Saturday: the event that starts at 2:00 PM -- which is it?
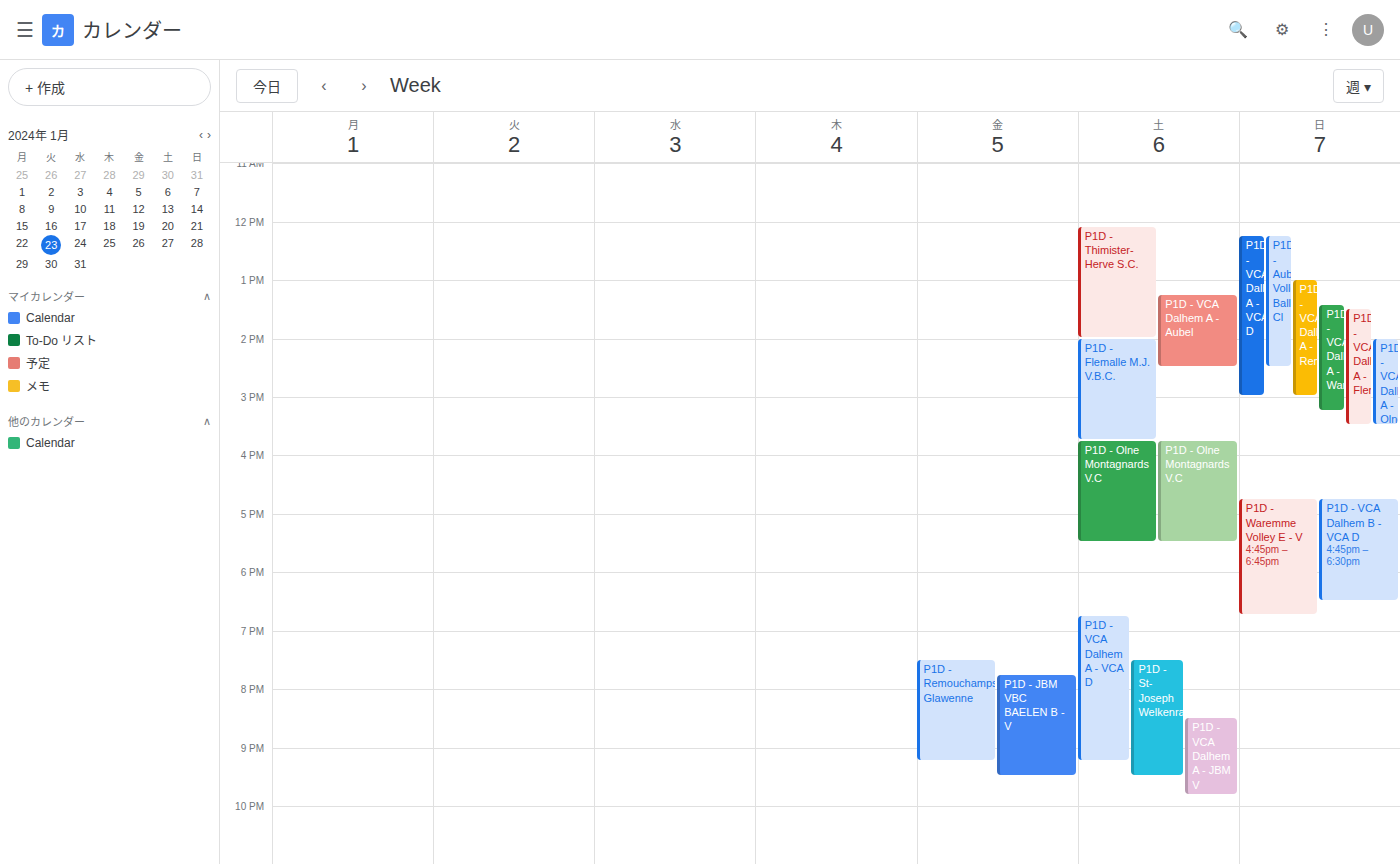
"P1D - Flemalle M.J. V.B.C."